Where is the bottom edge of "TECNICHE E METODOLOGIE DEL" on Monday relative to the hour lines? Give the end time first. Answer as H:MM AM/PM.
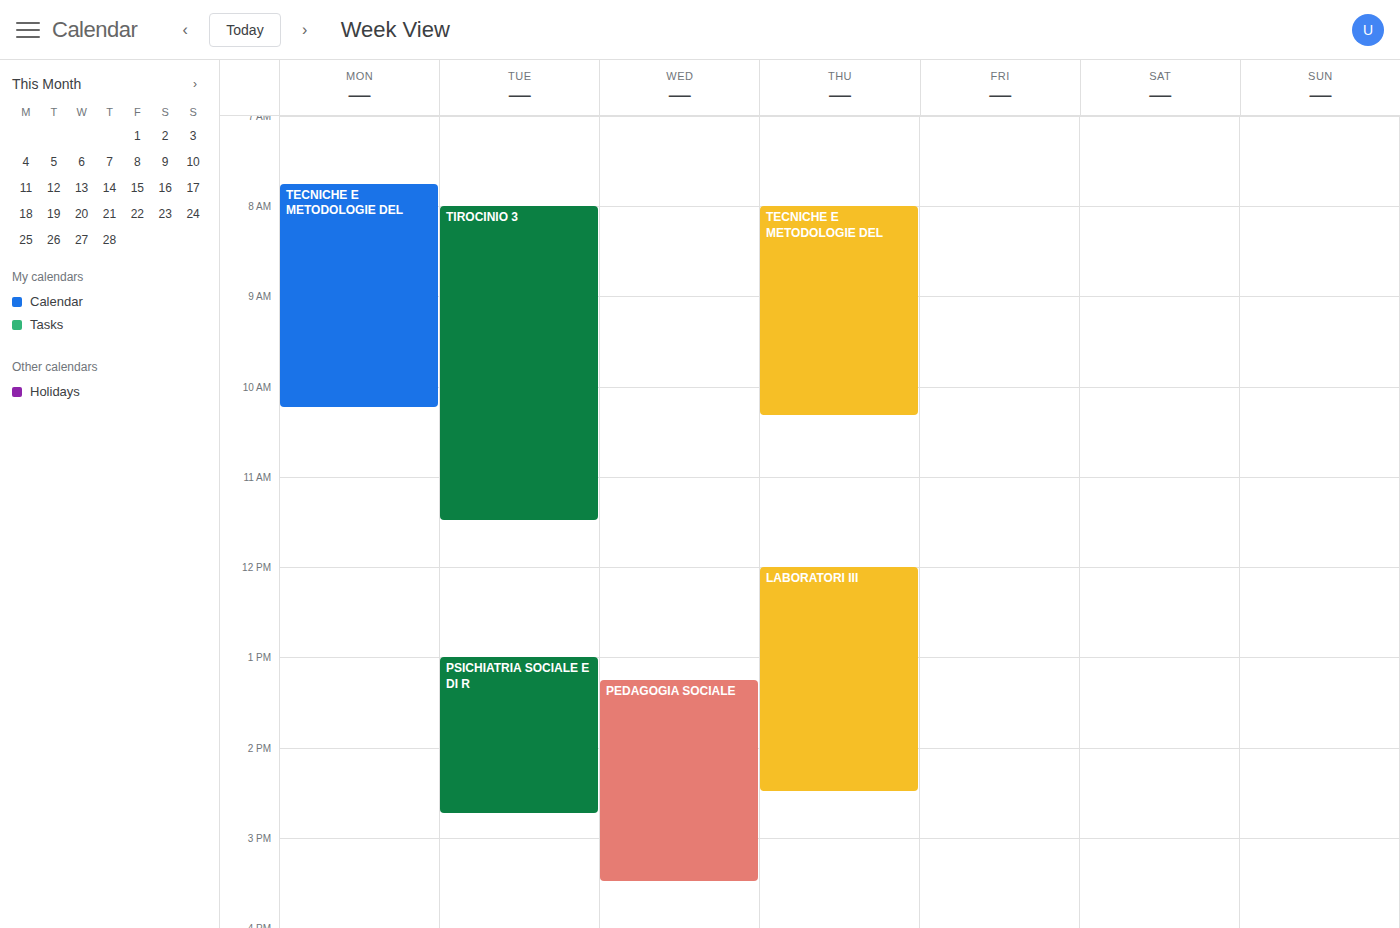
10:15 AM -- neither: a quarter of the way from the 10 AM line to the 11 AM line.